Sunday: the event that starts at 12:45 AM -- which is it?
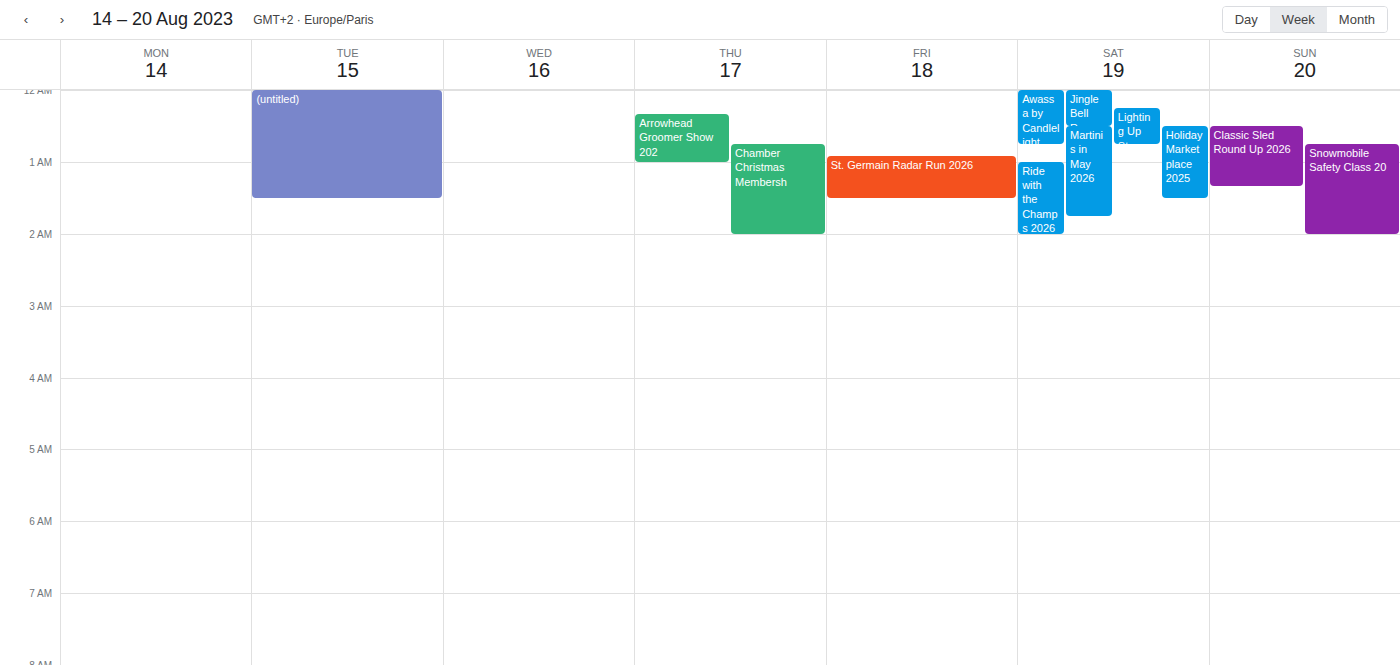
"Snowmobile Safety Class 20"